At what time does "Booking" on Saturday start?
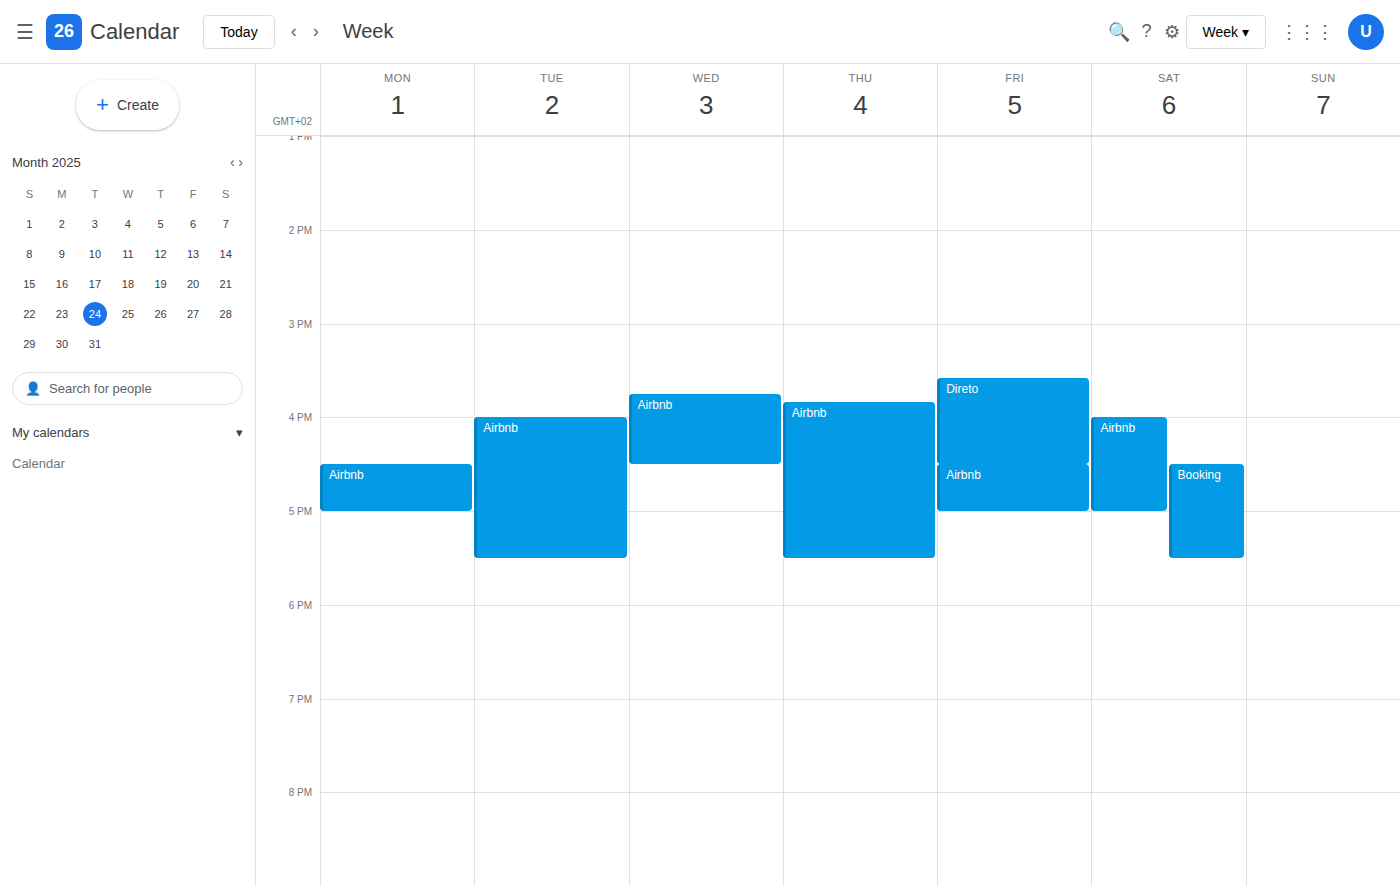
4:30 PM